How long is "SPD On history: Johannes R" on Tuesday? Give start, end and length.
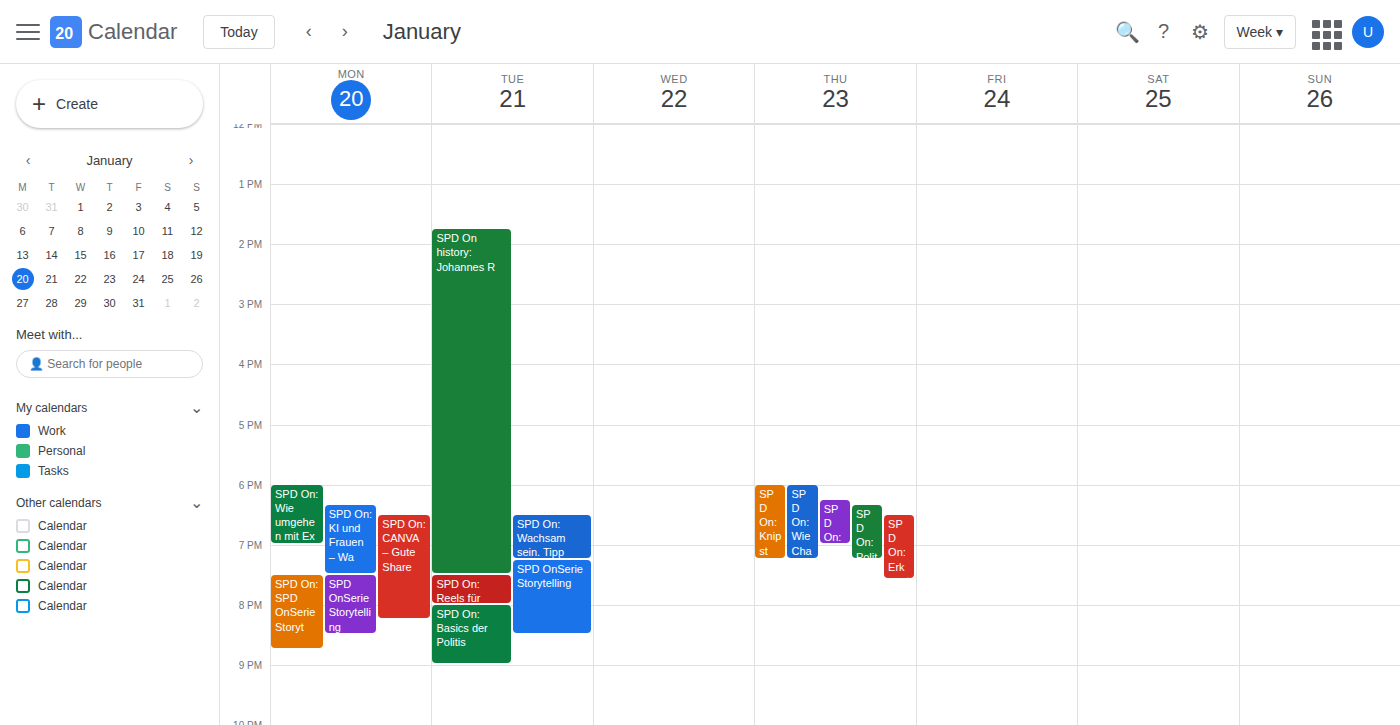
1:45 PM to 7:30 PM, 5 hours 45 minutes